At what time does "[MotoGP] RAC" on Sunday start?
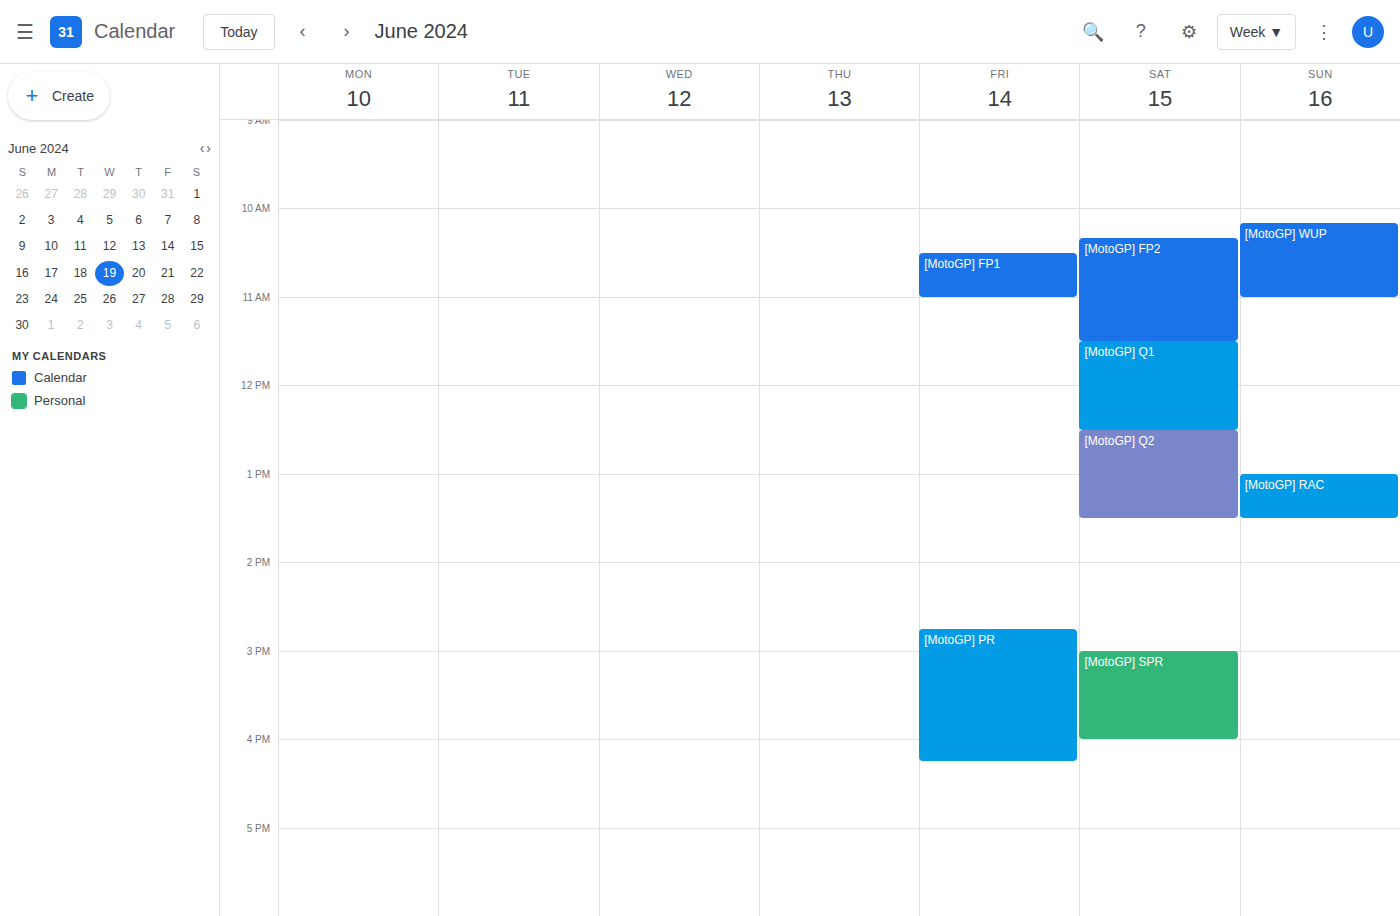
1:00 PM